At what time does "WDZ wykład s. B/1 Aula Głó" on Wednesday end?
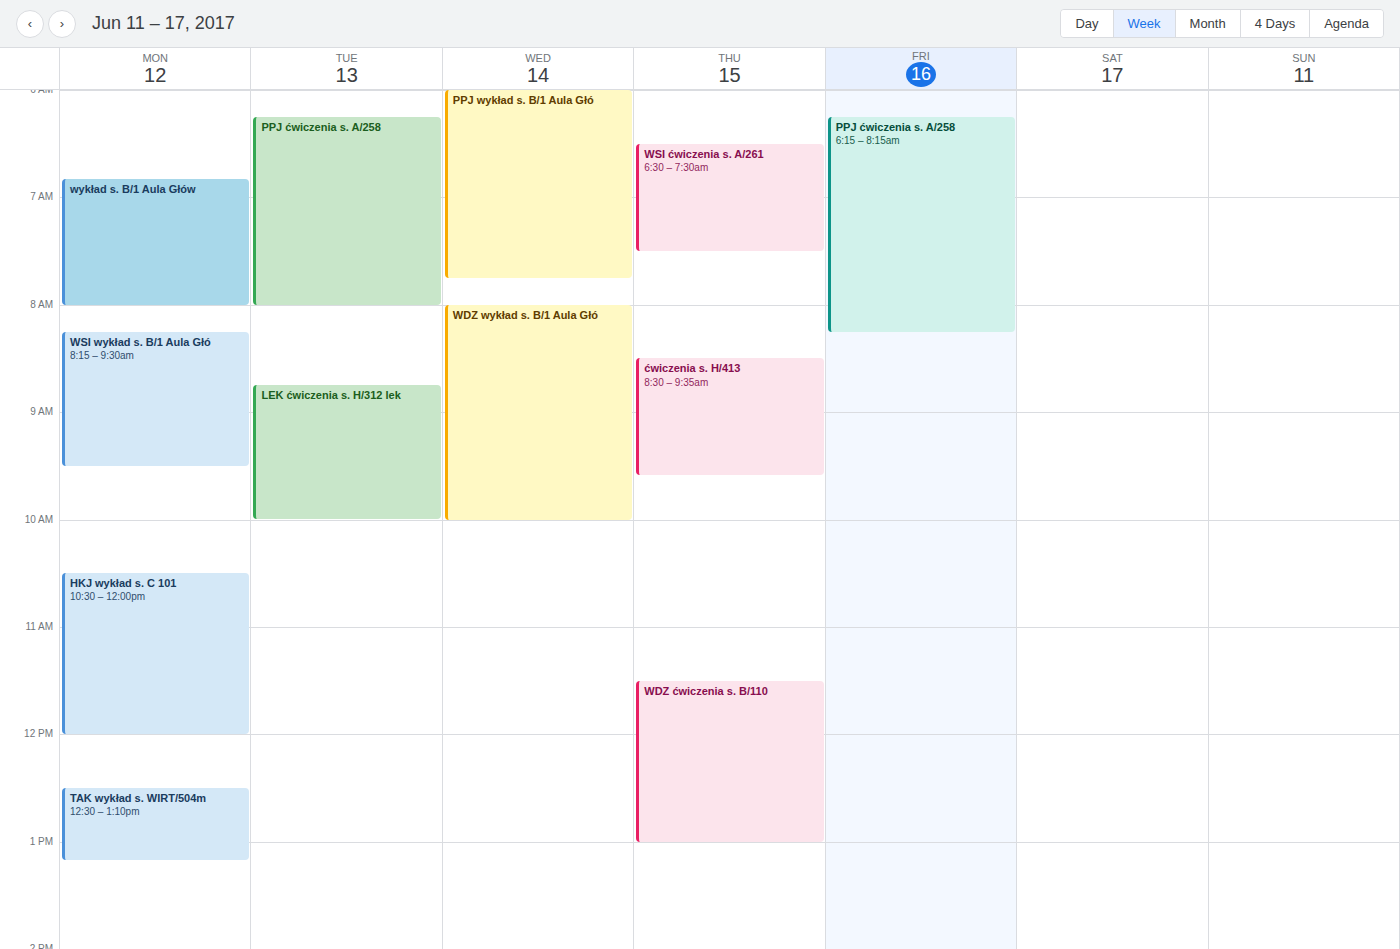
10:00 AM